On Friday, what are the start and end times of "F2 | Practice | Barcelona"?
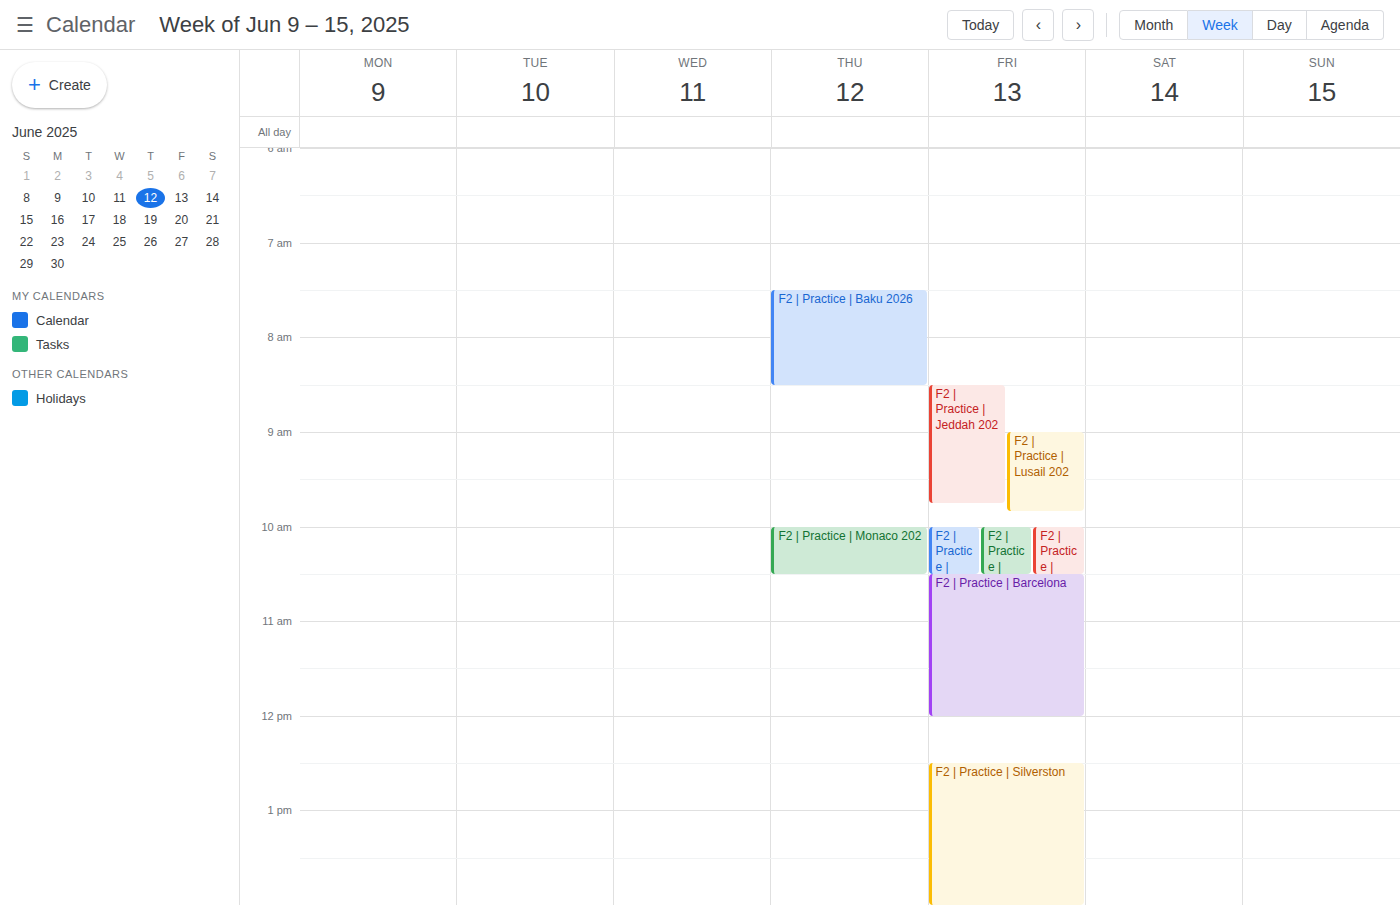
10:30 AM to 12:00 PM